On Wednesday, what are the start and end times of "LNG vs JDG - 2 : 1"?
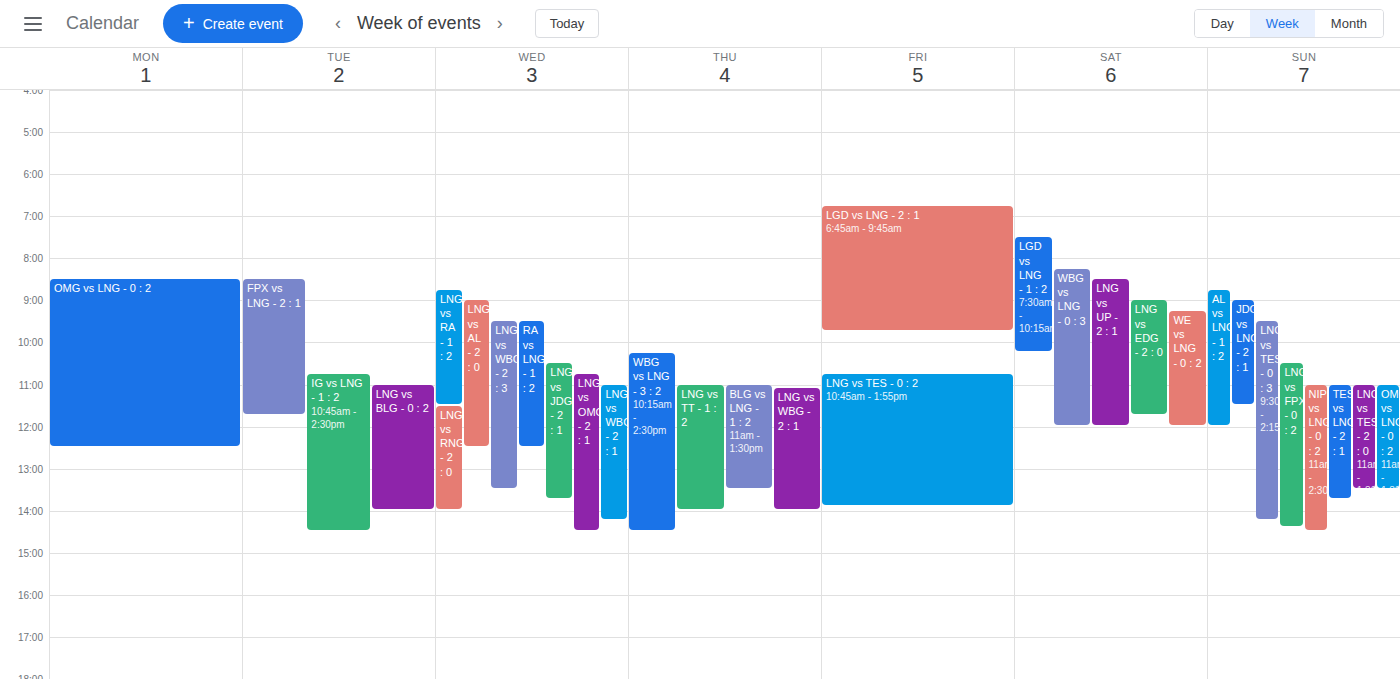
10:30 AM to 1:45 PM